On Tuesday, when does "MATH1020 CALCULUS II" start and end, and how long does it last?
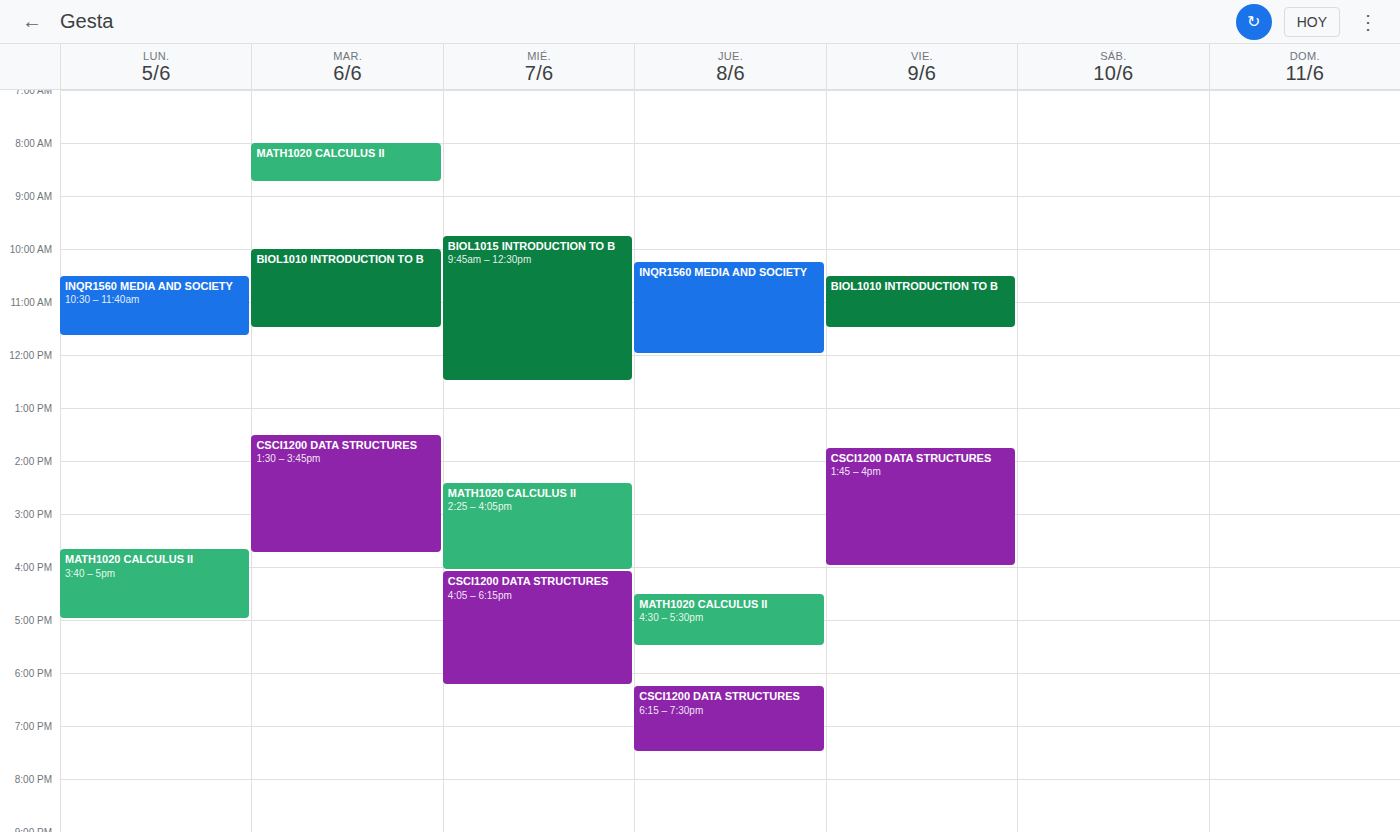
8:00 AM to 8:45 AM, 45 minutes